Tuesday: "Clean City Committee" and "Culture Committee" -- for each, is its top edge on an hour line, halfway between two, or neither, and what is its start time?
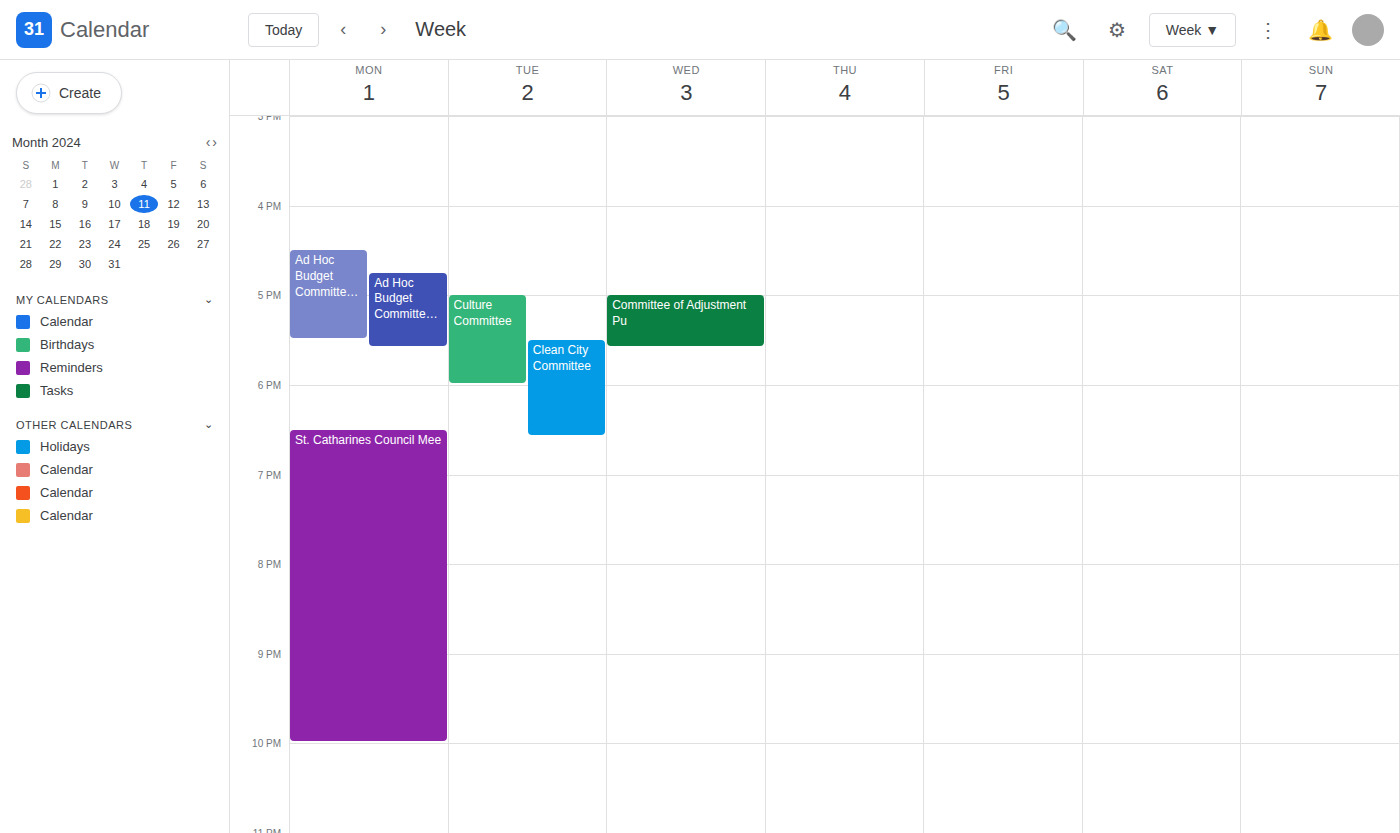
"Clean City Committee": 5:30 PM, halfway between the 5 PM and 6 PM lines. "Culture Committee": 5:00 PM, exactly on the 5 PM line.